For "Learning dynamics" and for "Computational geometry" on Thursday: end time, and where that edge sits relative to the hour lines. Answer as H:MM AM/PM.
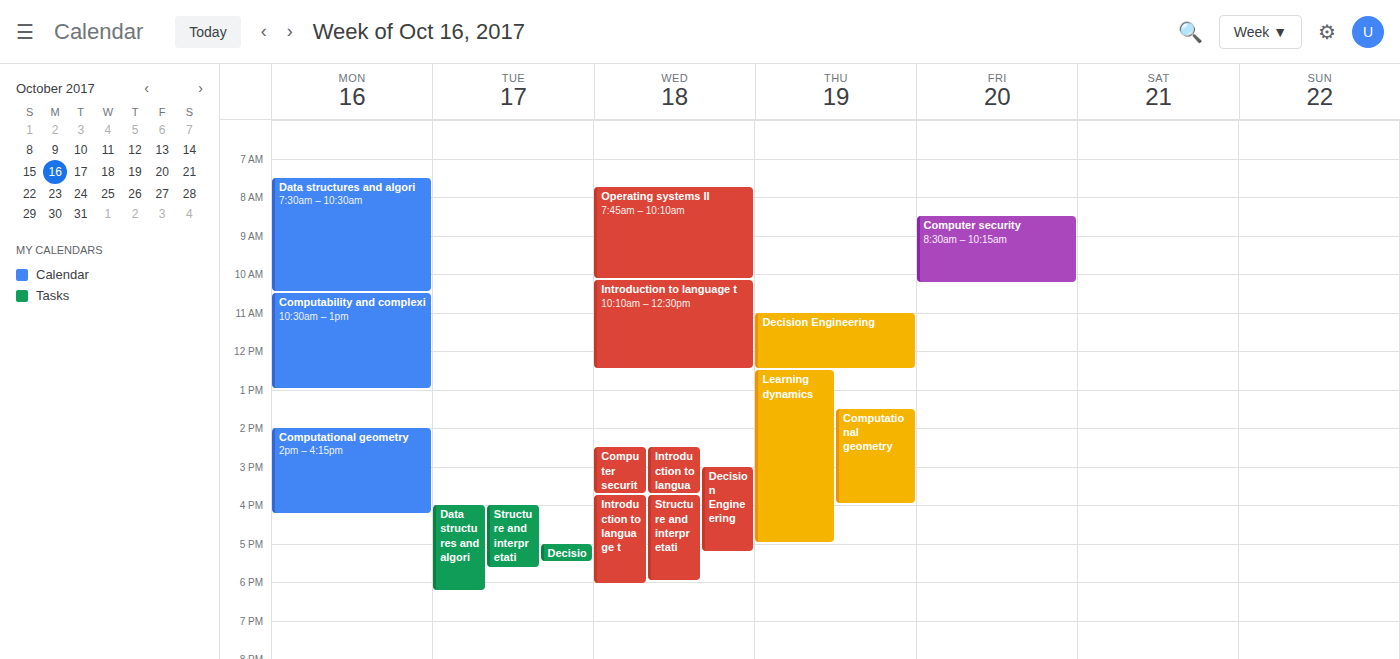
"Learning dynamics": 5:00 PM, exactly on the 5 PM line. "Computational geometry": 4:00 PM, exactly on the 4 PM line.